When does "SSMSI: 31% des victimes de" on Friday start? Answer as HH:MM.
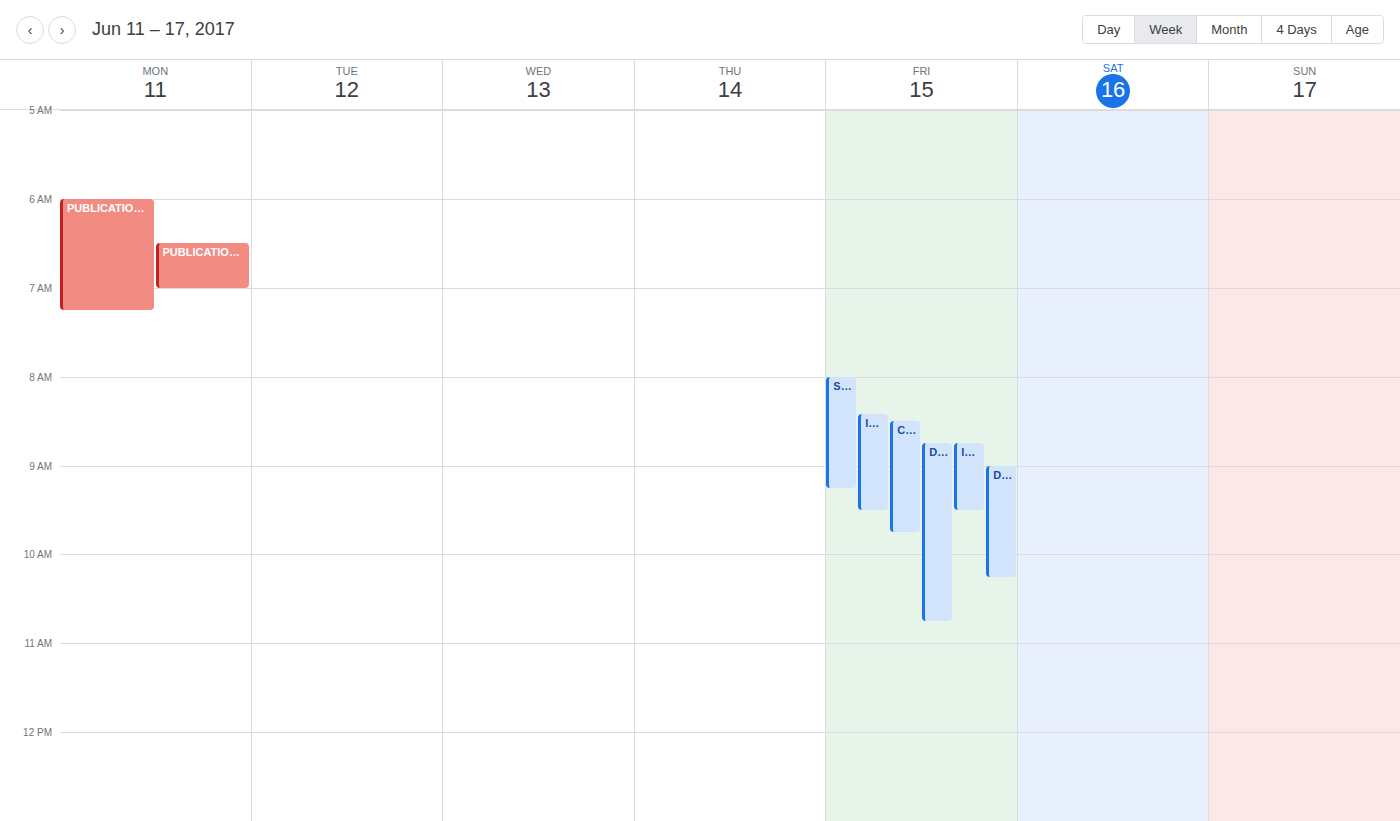
08:00